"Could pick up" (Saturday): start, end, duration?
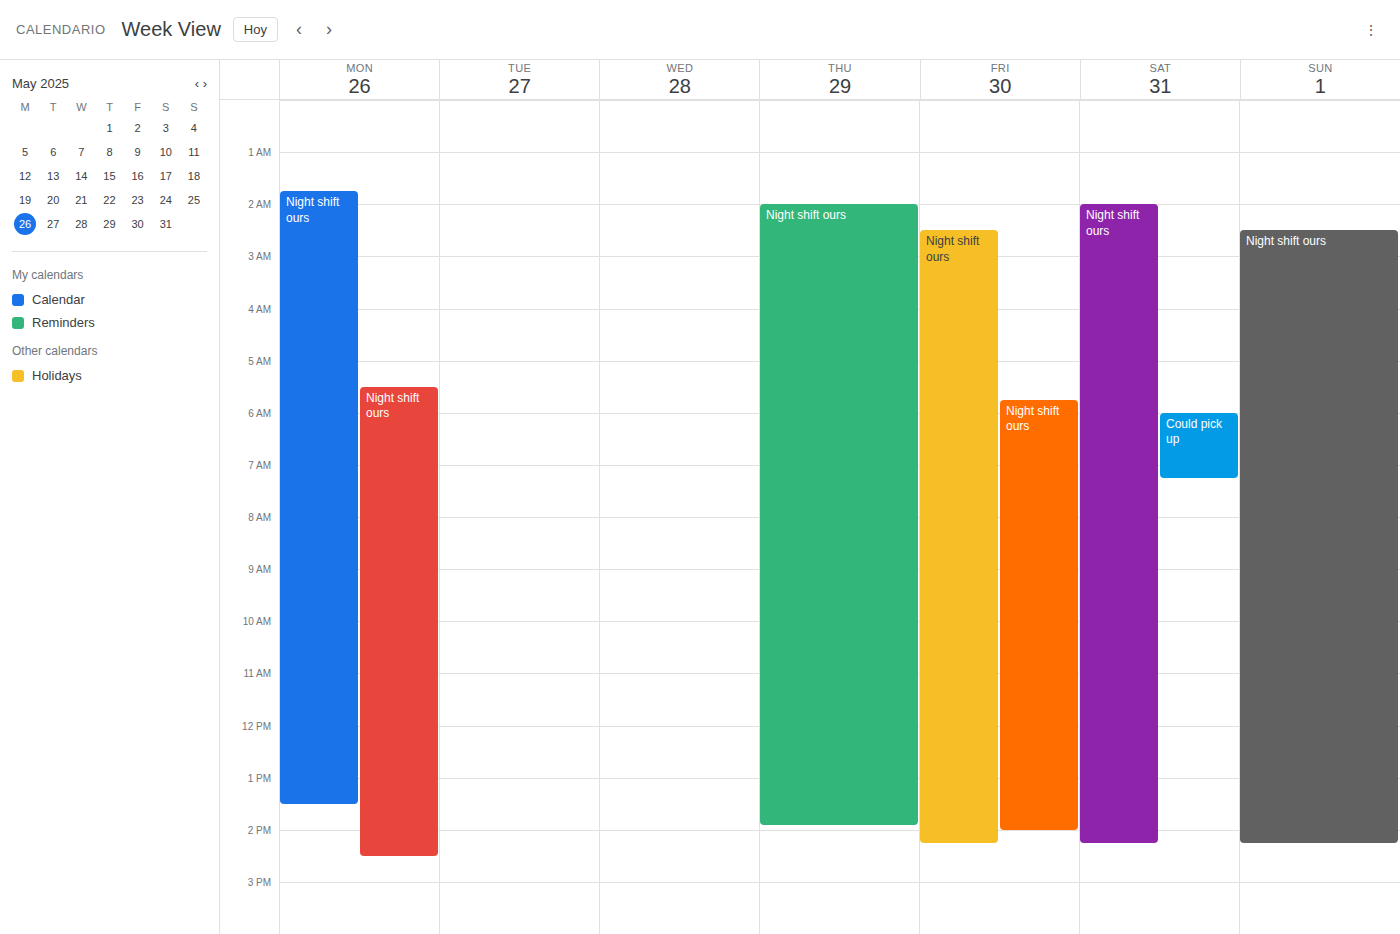
6:00 AM to 7:15 AM, 1 hour 15 minutes